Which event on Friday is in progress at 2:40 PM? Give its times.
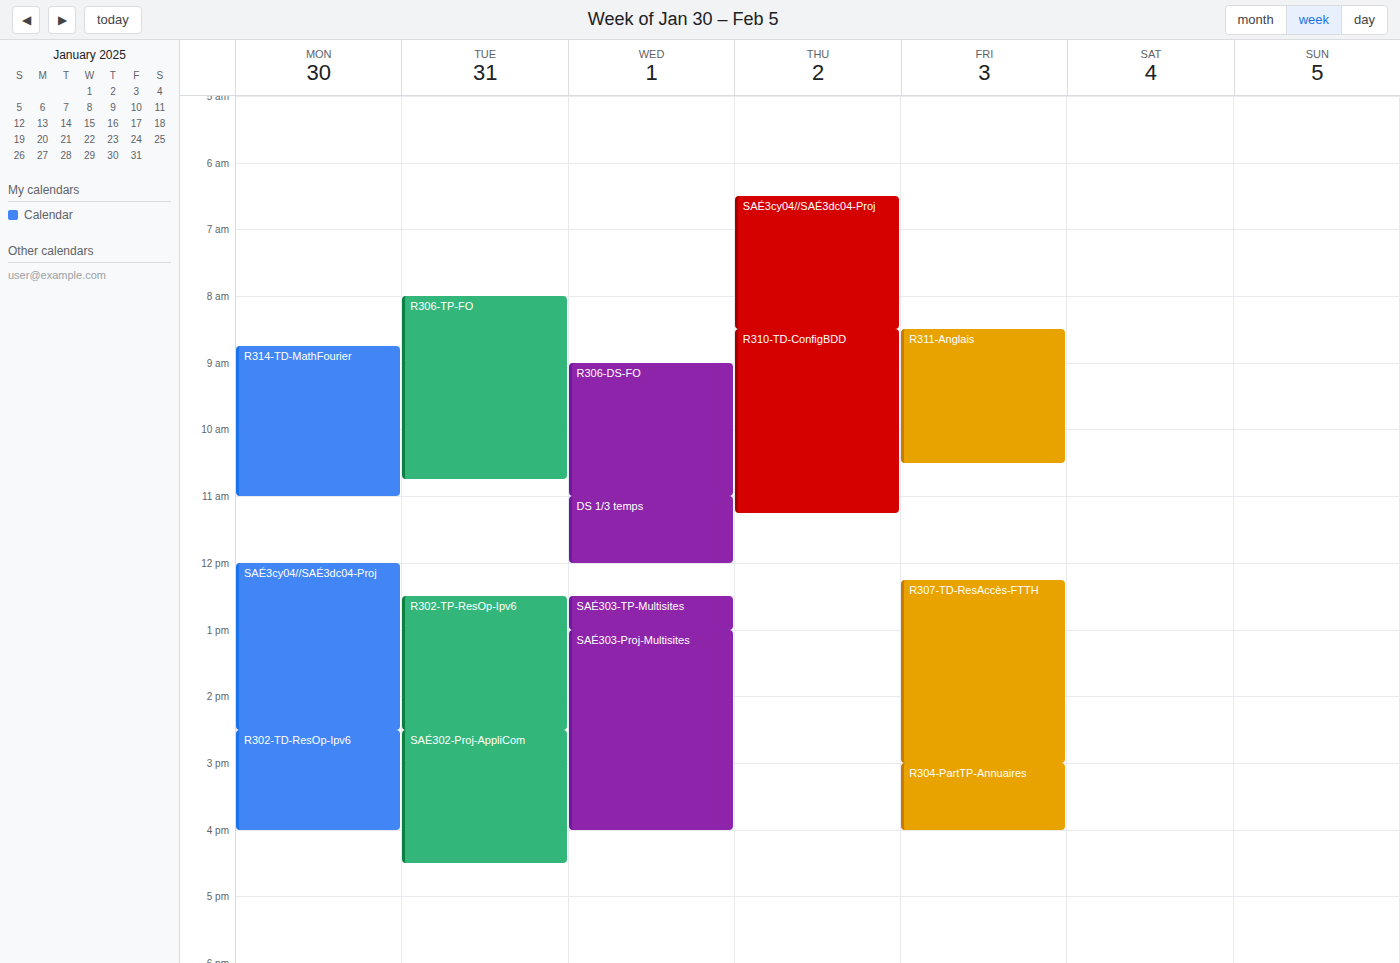
"R307-TD-ResAccès-FTTH", 12:15 PM to 3:00 PM